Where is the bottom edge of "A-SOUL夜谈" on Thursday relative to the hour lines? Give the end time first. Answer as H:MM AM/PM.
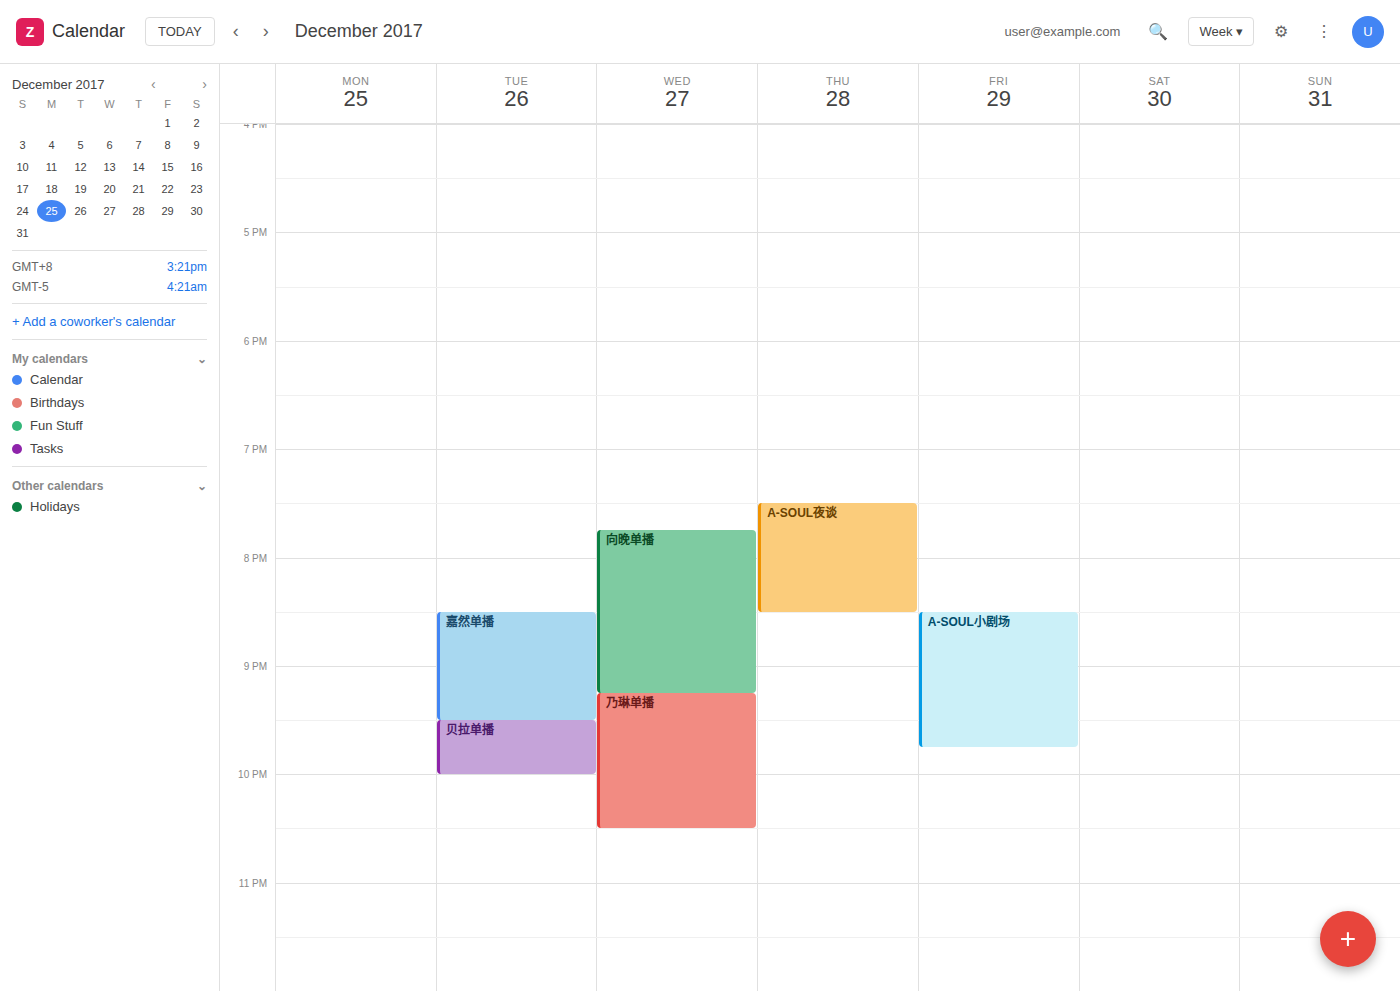
8:30 PM -- halfway between the 8 PM and 9 PM lines.